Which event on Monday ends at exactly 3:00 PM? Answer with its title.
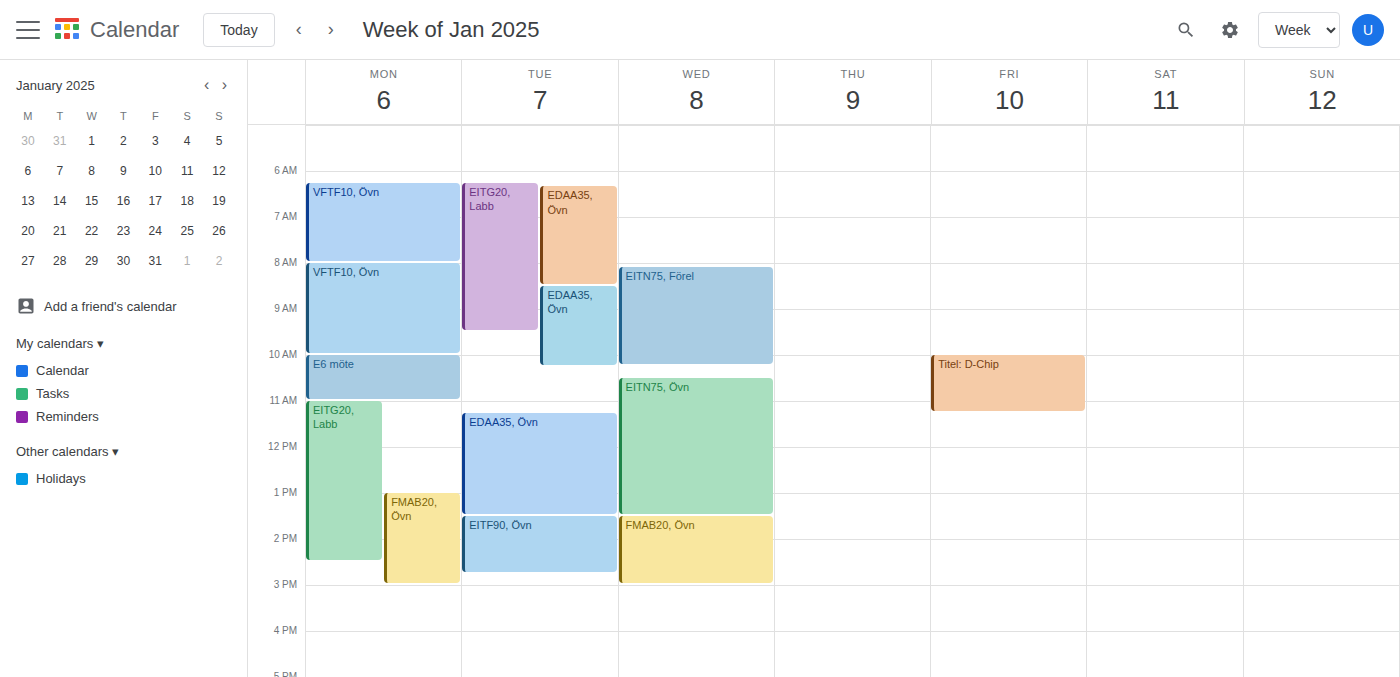
"FMAB20, Övn"